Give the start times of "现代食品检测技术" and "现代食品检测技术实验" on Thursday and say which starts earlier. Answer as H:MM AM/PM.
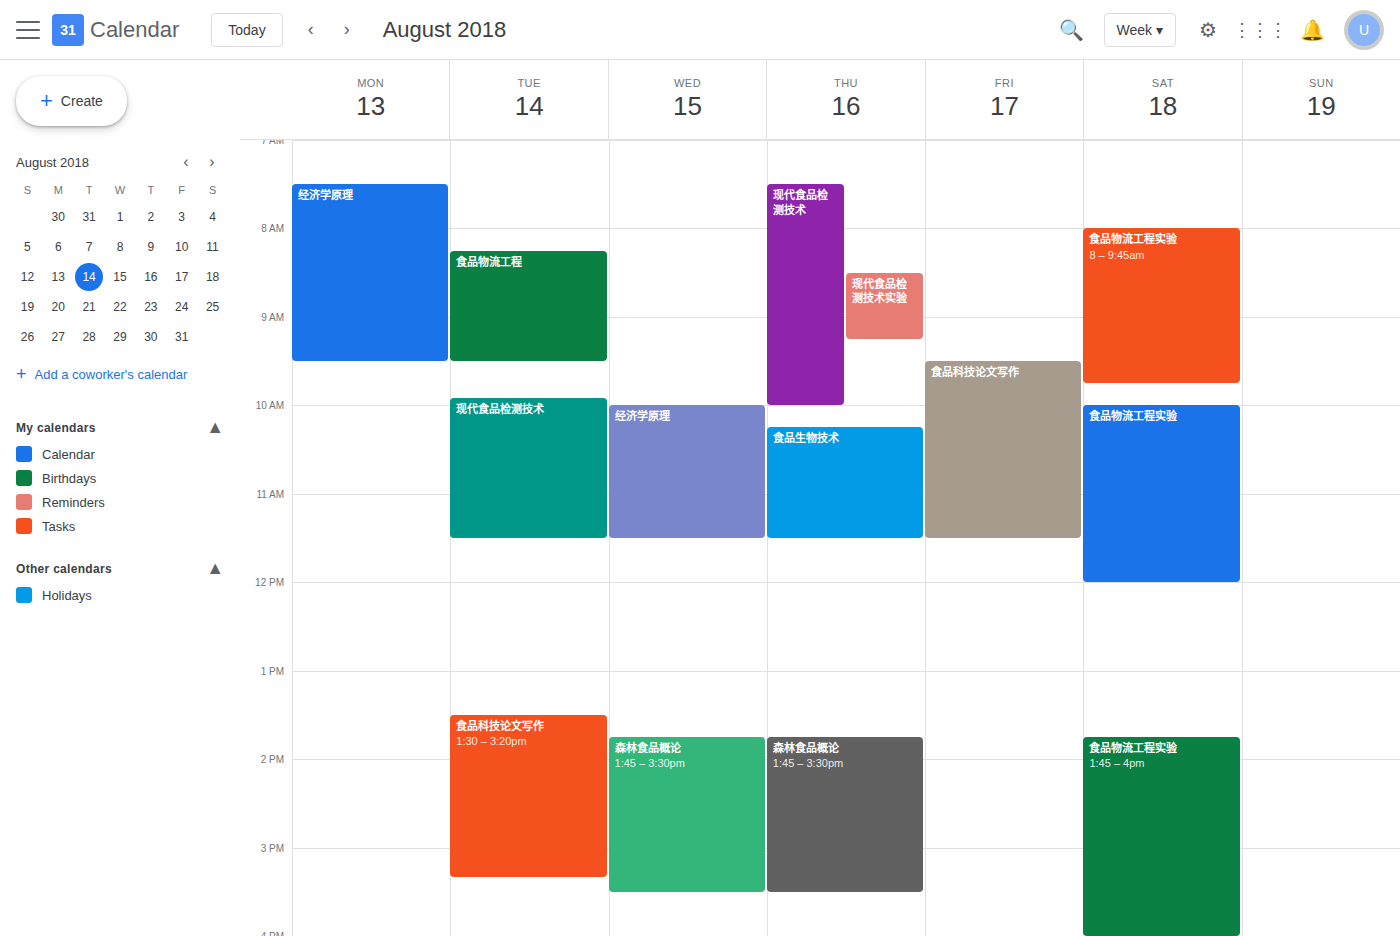
"现代食品检测技术" 7:30 AM; "现代食品检测技术实验" 8:30 AM.